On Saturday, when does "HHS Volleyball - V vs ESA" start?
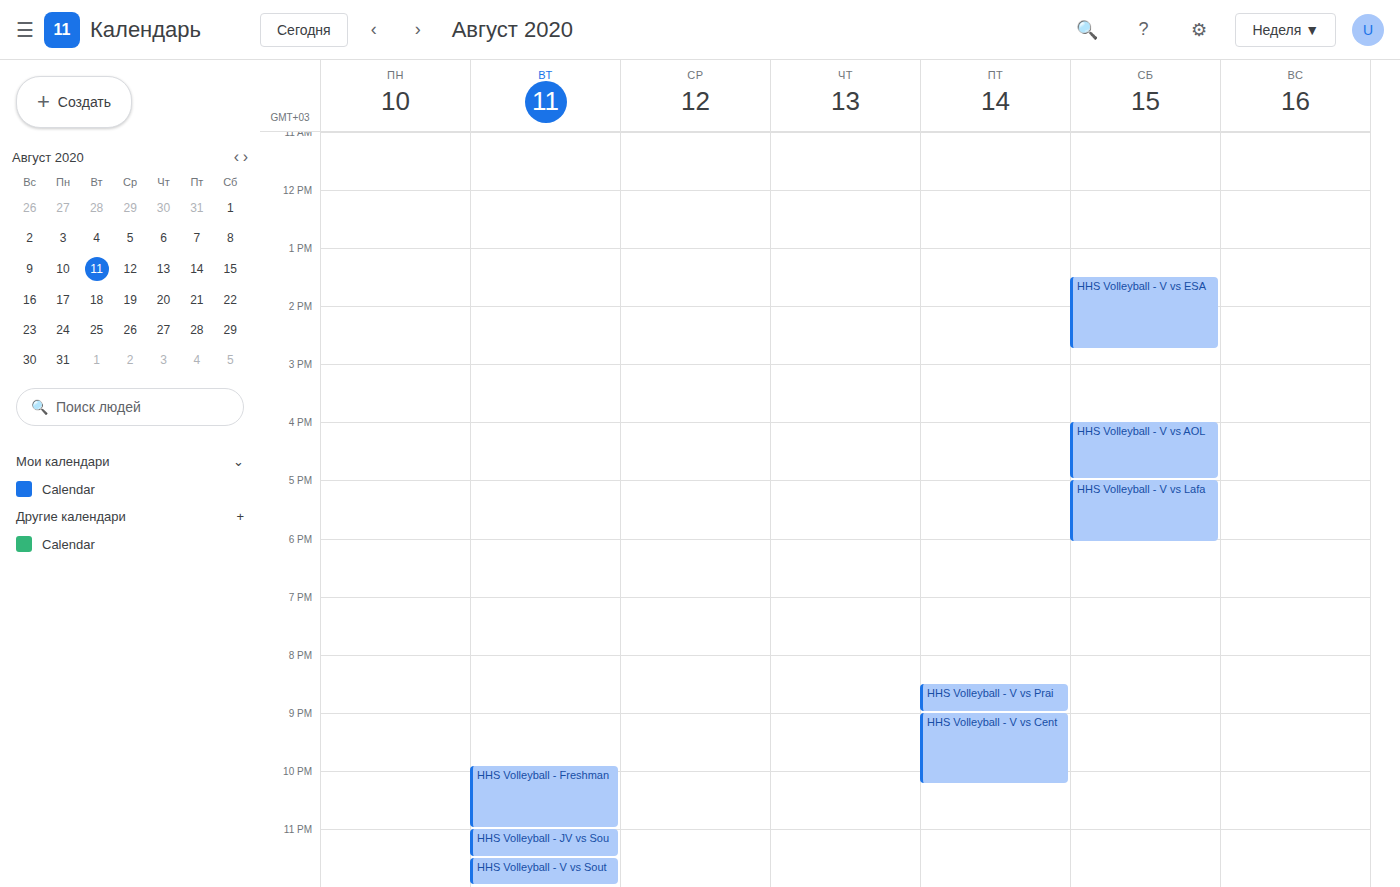
1:30 PM